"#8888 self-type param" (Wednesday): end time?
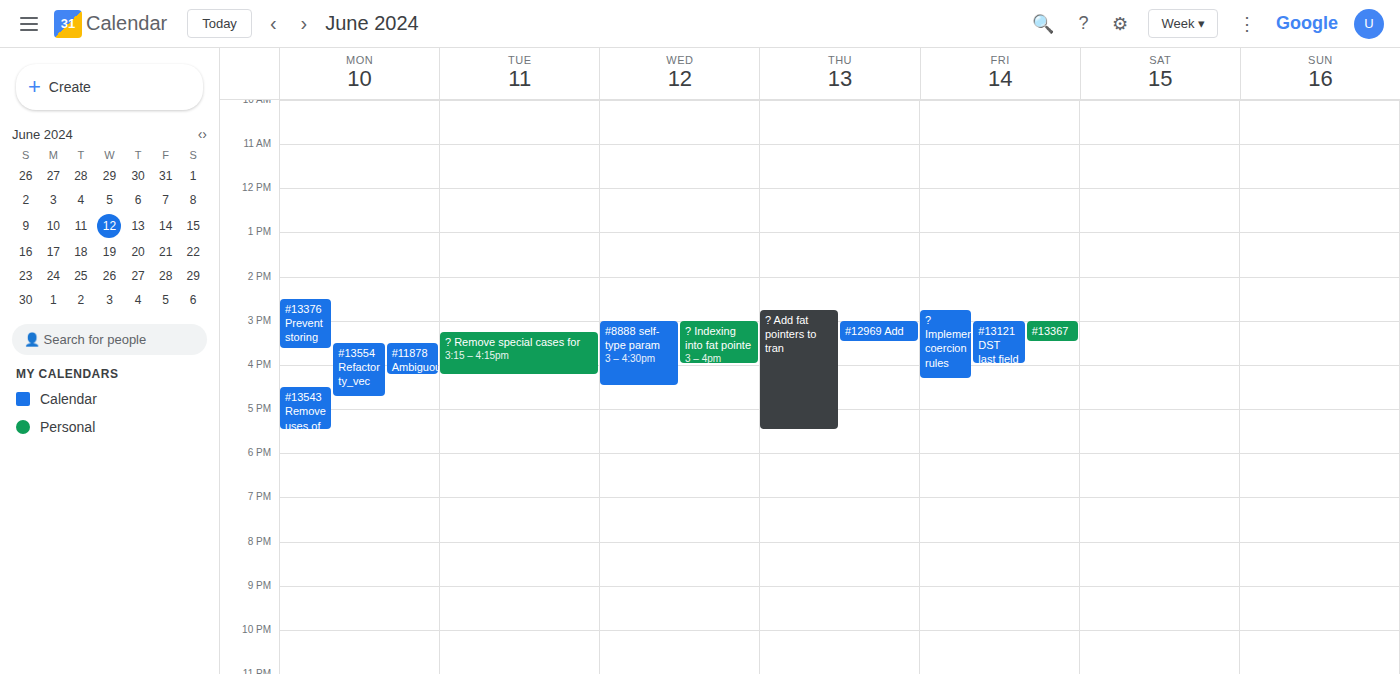
4:30 PM